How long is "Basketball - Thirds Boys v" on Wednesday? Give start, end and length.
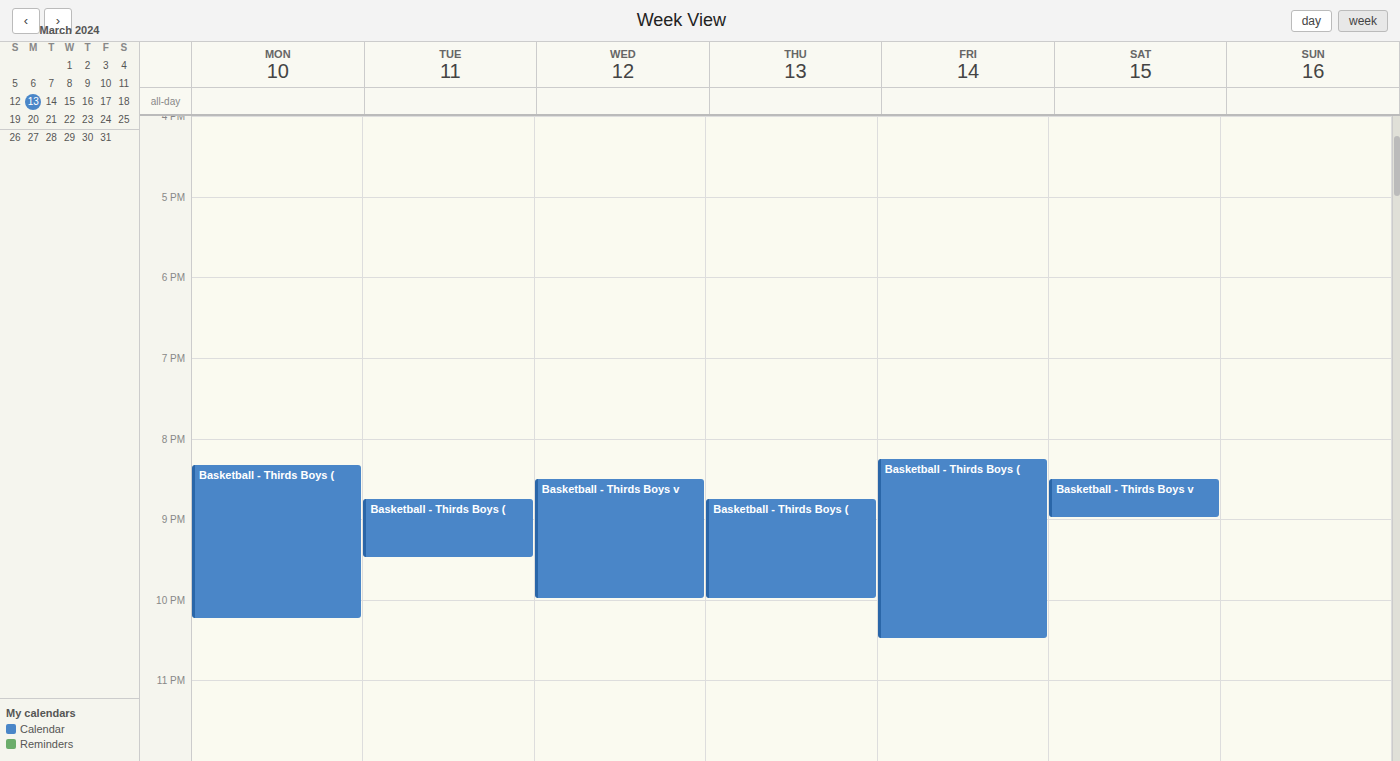
8:30 PM to 10:00 PM, 1 hour 30 minutes